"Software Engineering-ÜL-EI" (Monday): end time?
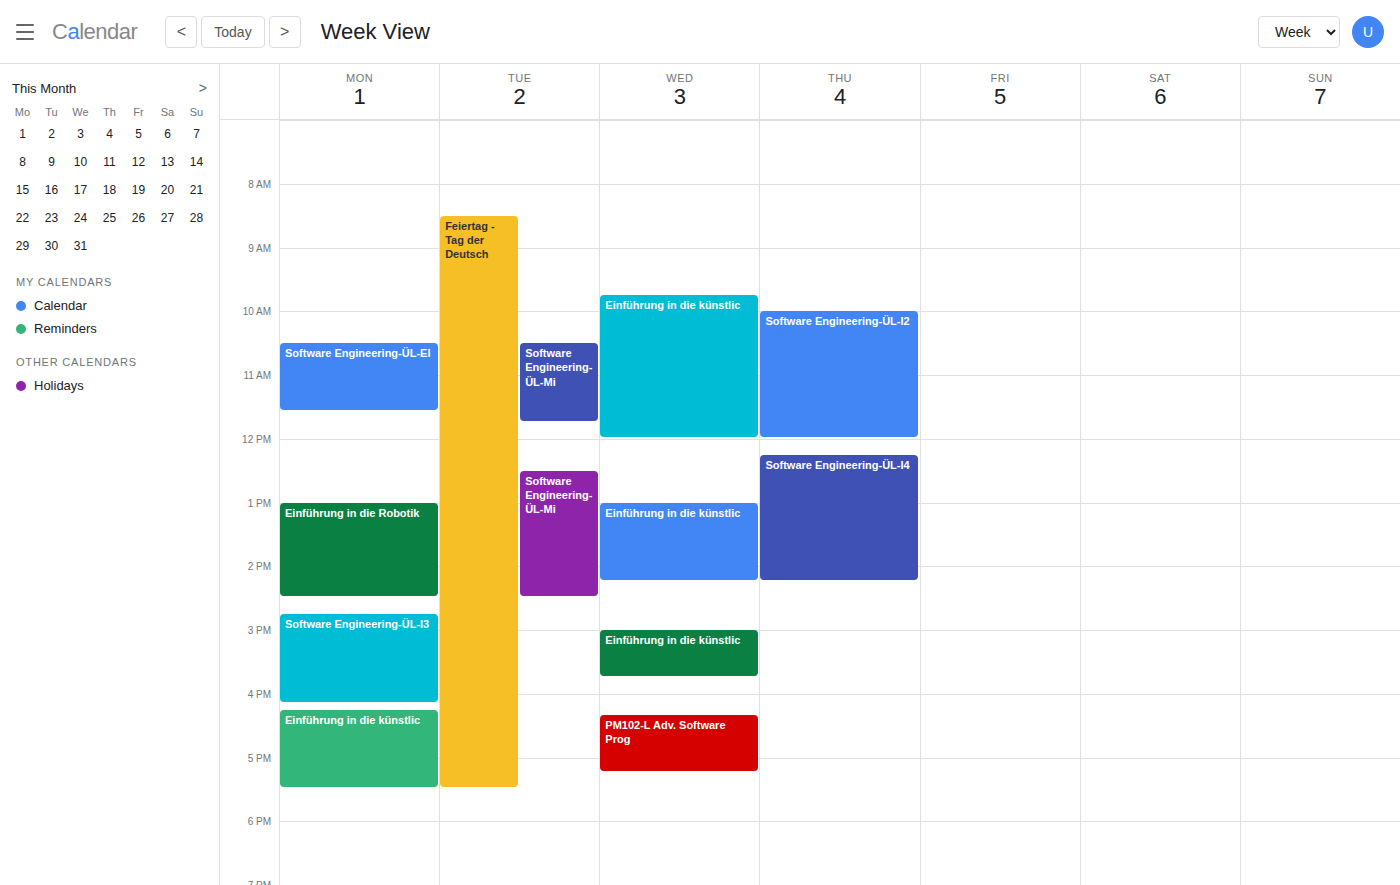
11:35 AM